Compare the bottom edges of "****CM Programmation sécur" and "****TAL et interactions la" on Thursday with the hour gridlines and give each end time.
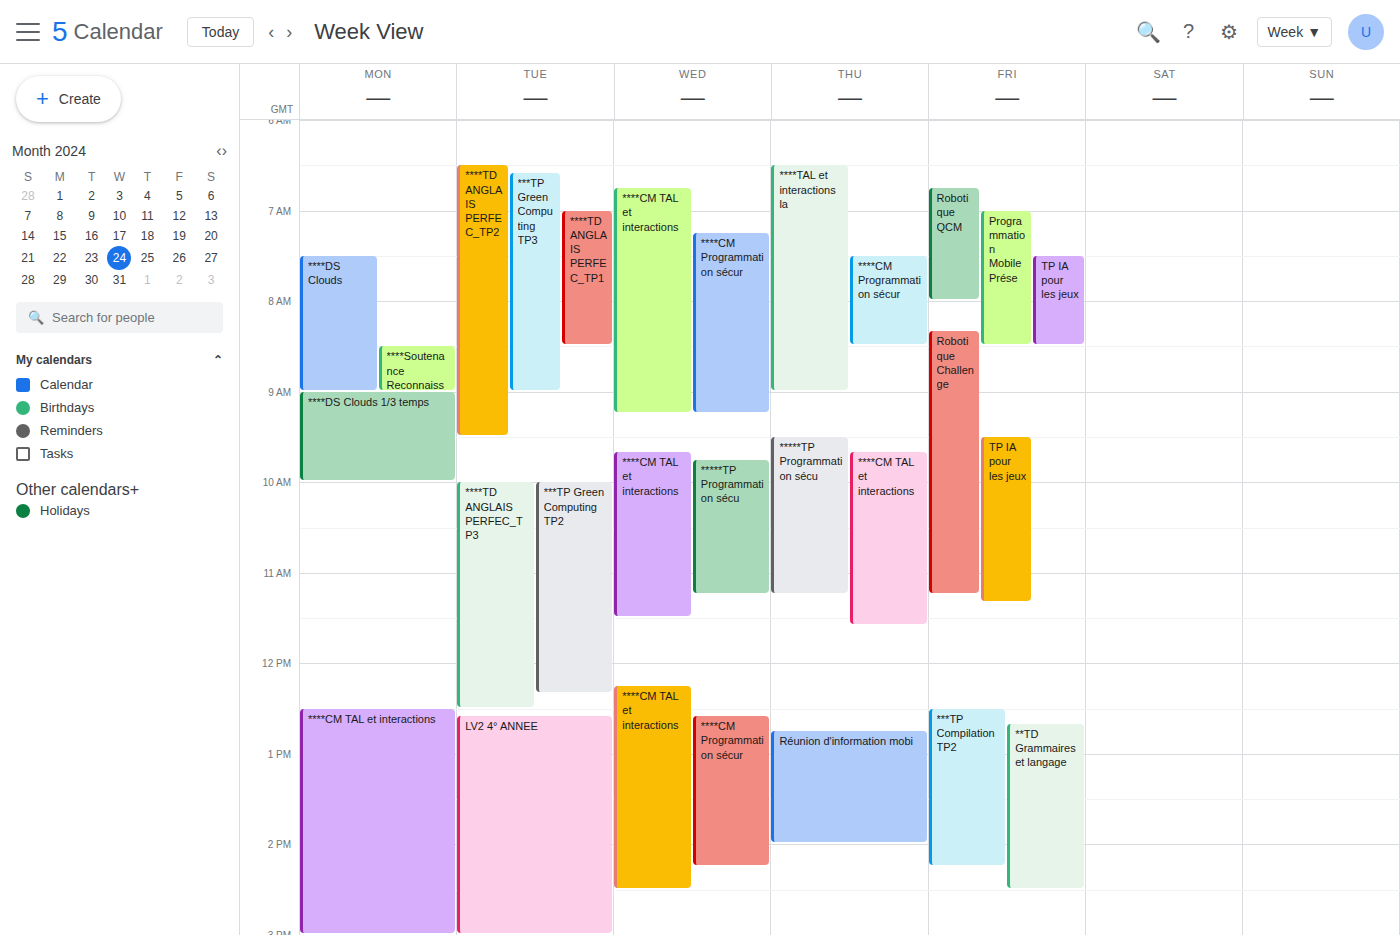
"****CM Programmation sécur": 8:30 AM, halfway between the 8 AM and 9 AM lines. "****TAL et interactions la": 9:00 AM, exactly on the 9 AM line.